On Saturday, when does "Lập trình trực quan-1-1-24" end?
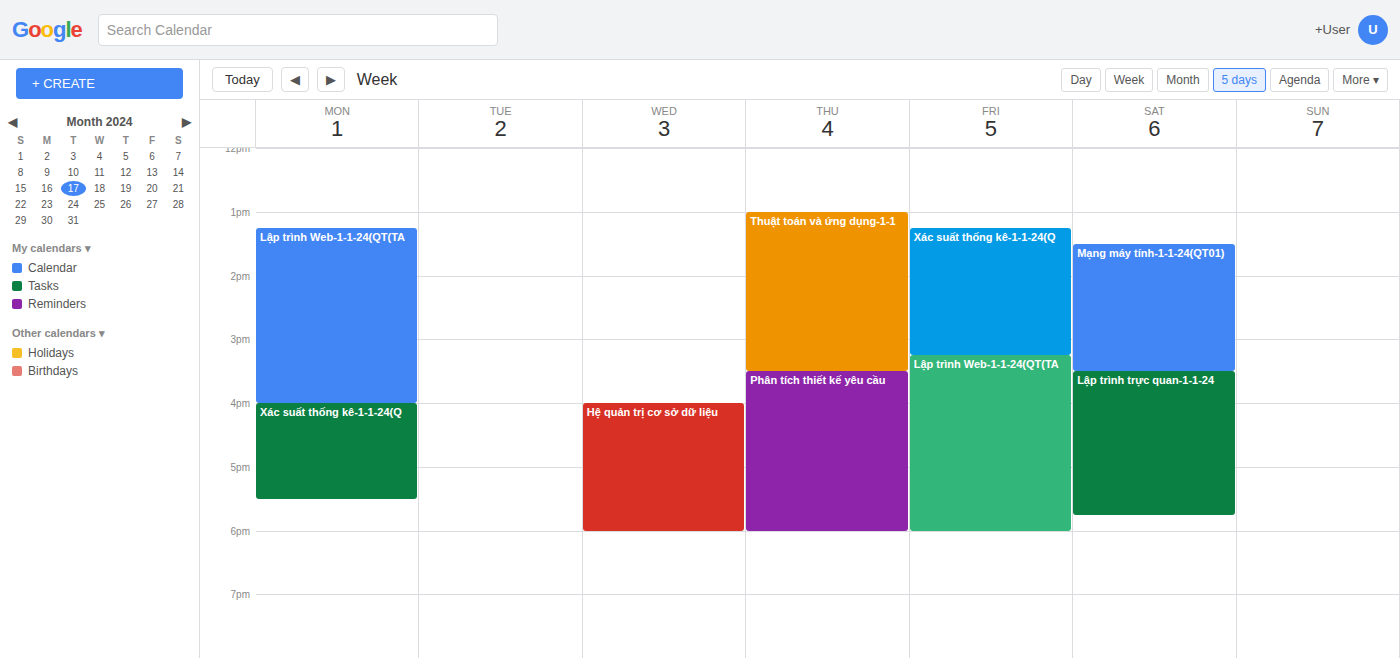
5:45 PM